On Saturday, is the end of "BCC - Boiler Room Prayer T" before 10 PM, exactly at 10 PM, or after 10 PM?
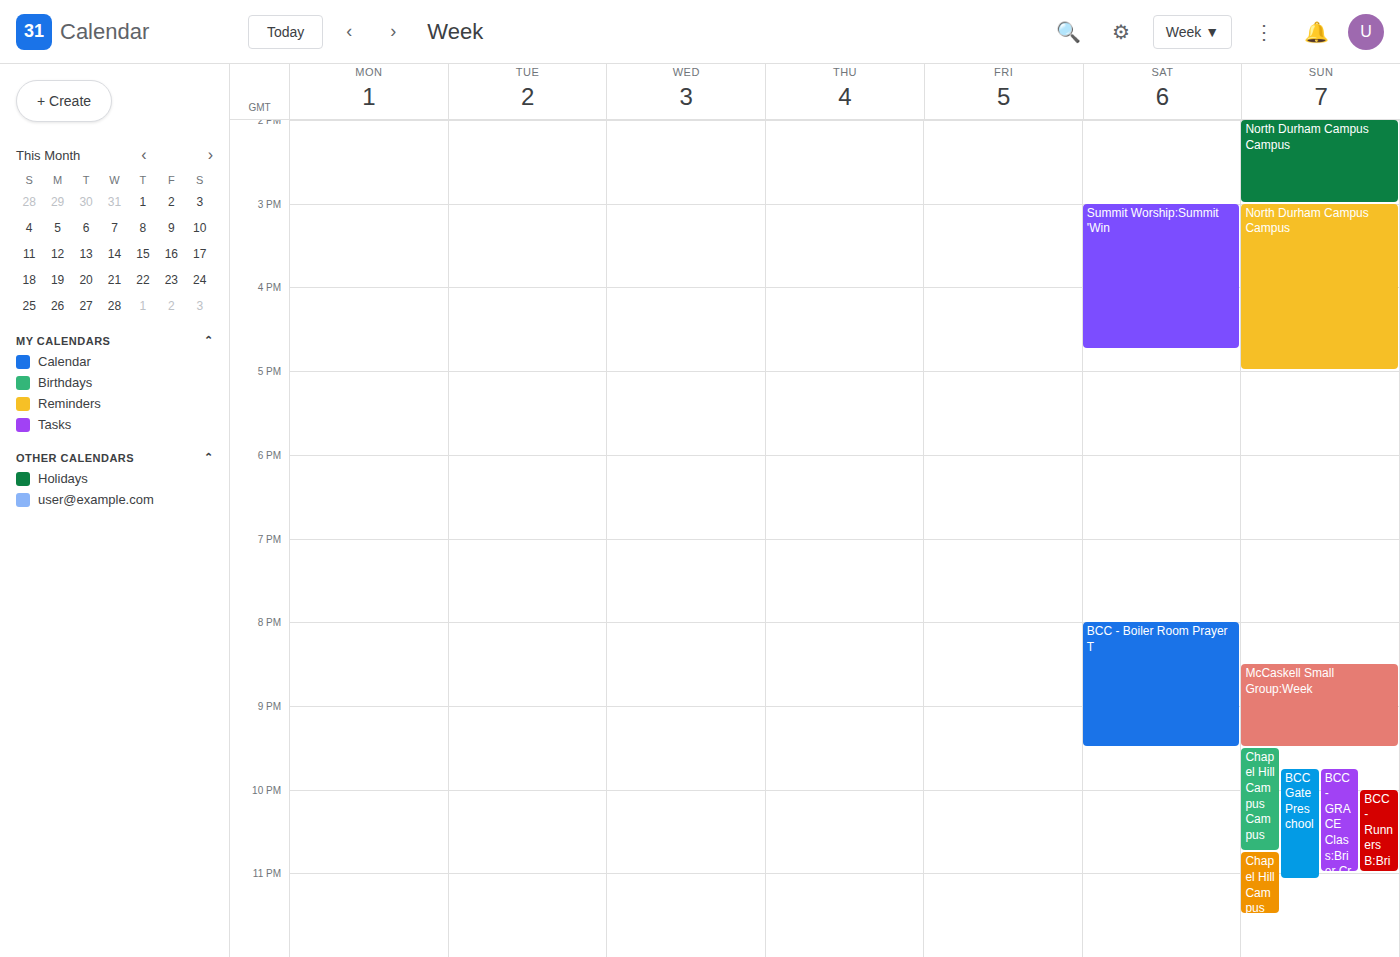
9:30 PM -- before 10 PM, 30 minutes above the 10 PM line.